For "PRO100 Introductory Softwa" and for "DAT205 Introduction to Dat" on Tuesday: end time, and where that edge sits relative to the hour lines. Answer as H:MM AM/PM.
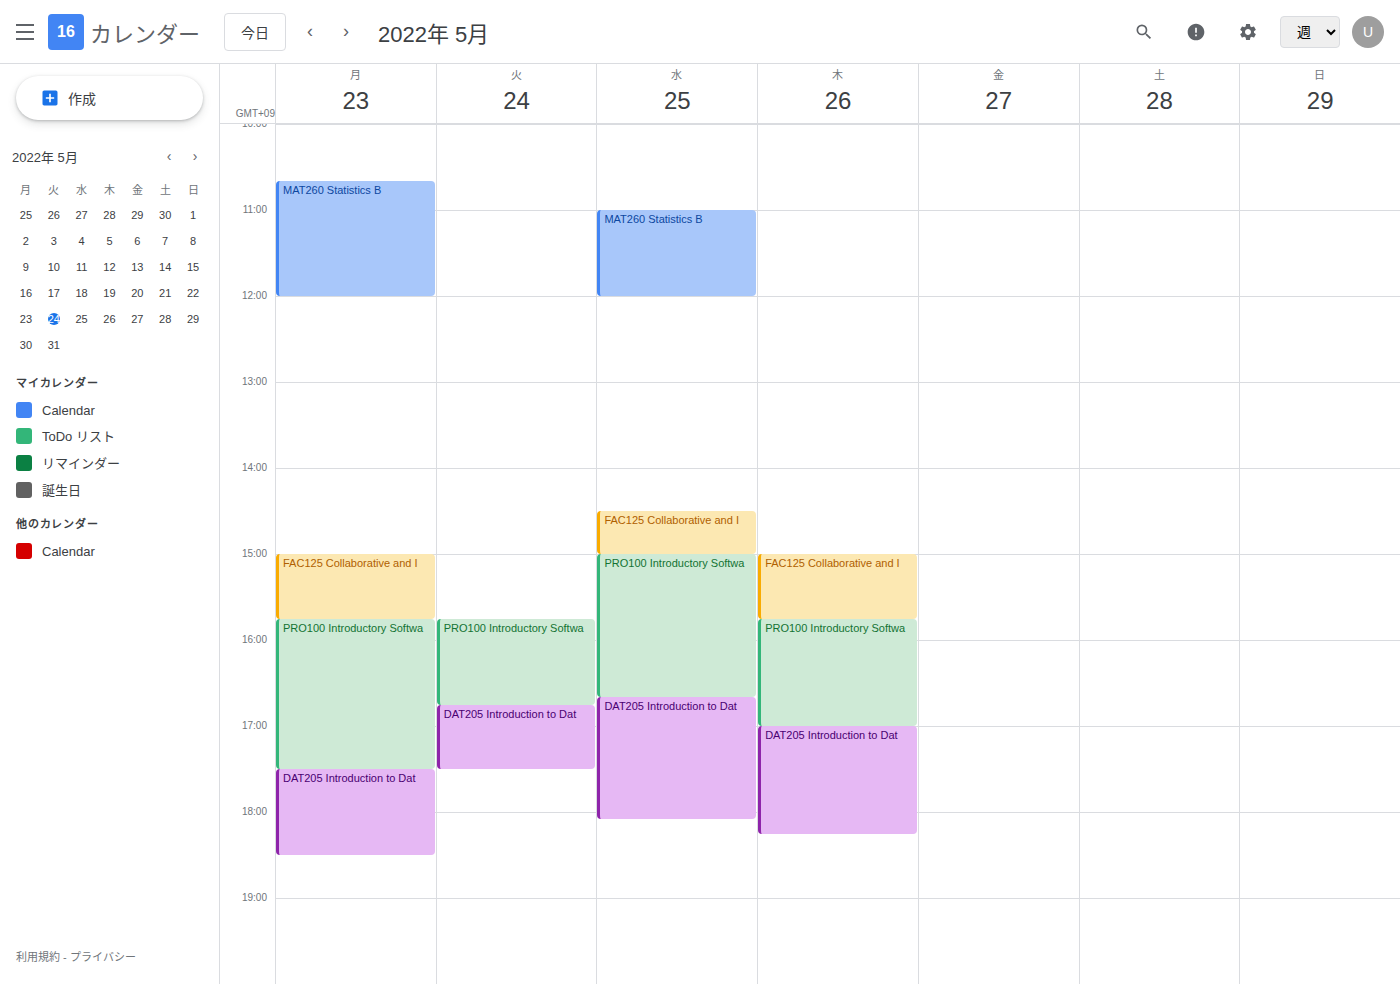
"PRO100 Introductory Softwa": 4:45 PM, neither: three quarters of the way from the 4 PM line to the 5 PM line. "DAT205 Introduction to Dat": 5:30 PM, halfway between the 5 PM and 6 PM lines.